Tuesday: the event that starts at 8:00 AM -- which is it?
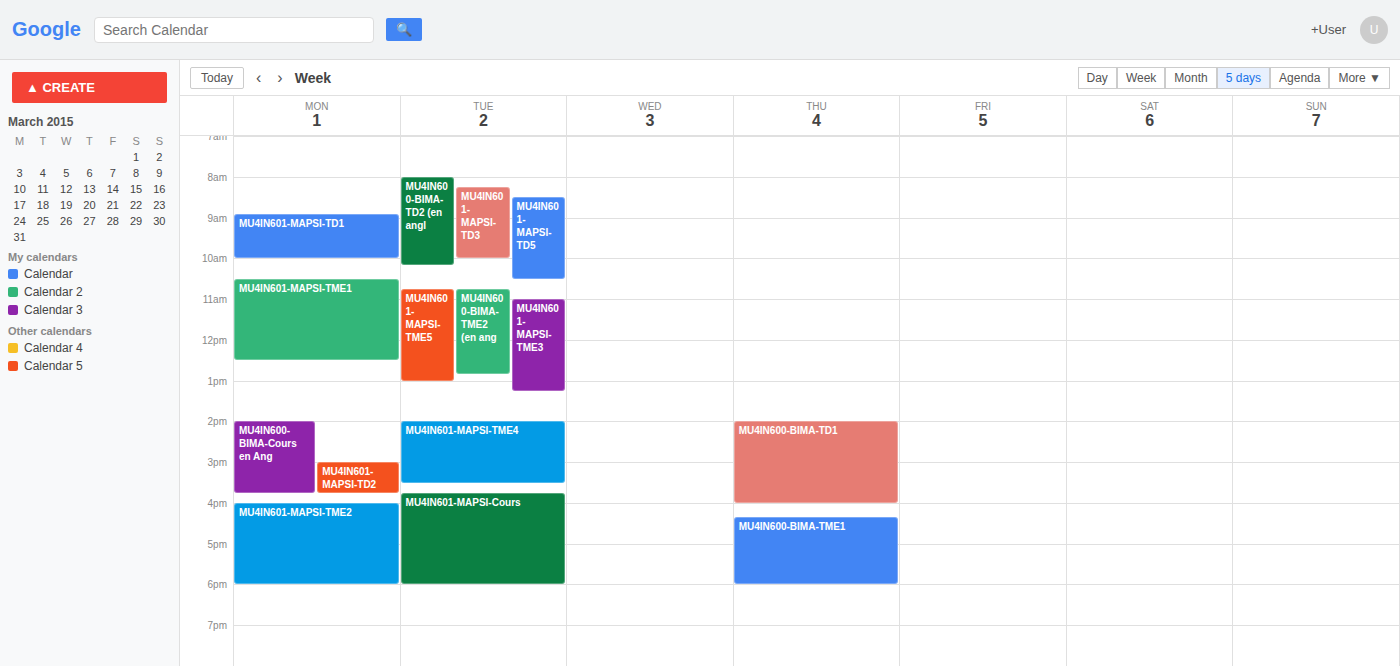
"MU4IN600-BIMA-TD2 (en angl"